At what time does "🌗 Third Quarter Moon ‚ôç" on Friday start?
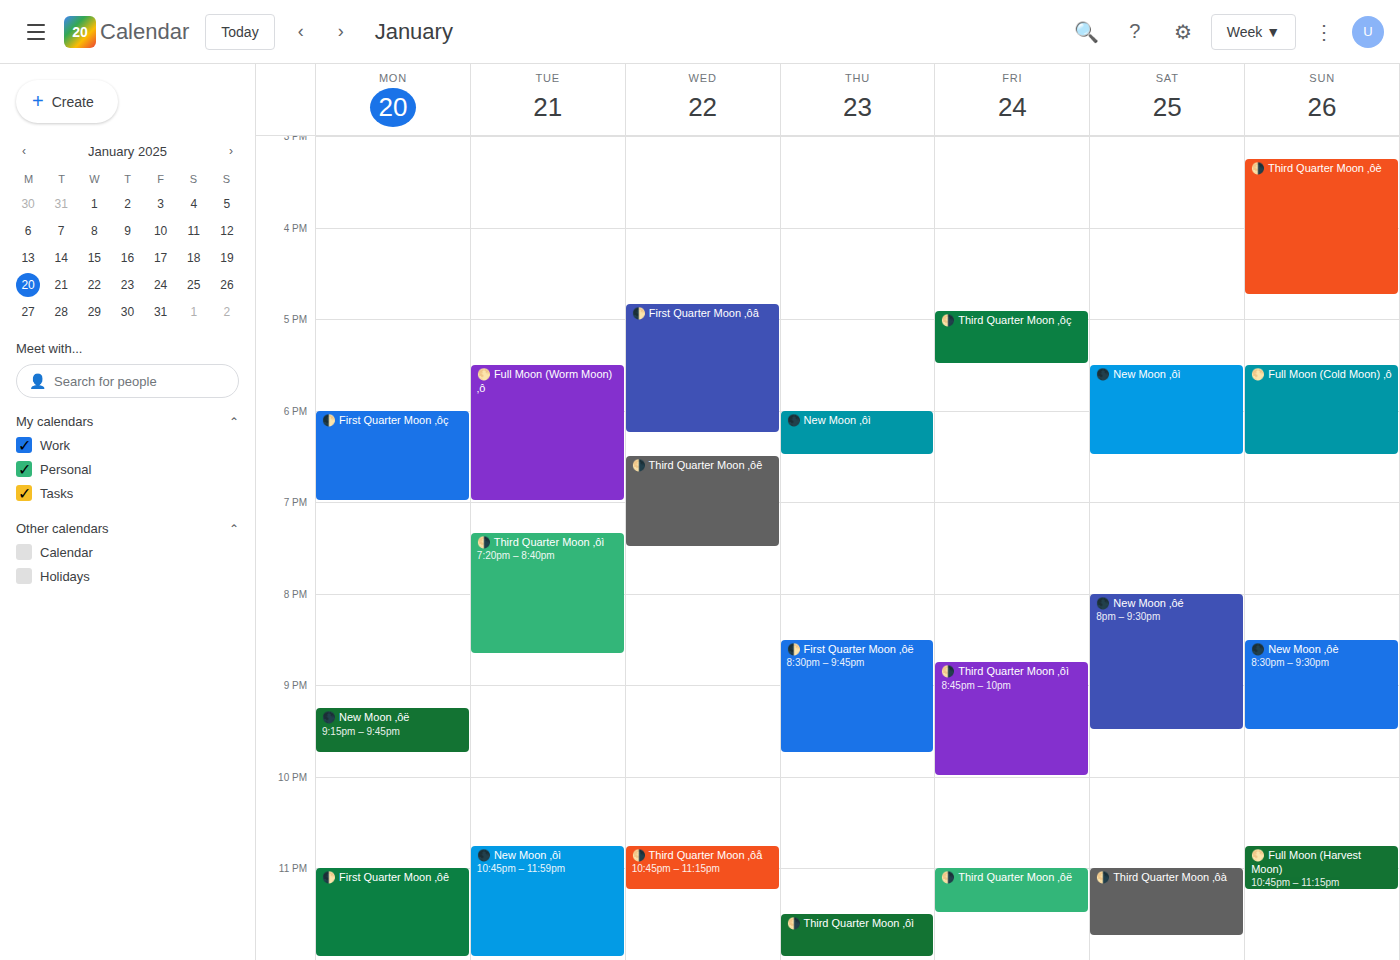
4:55 PM